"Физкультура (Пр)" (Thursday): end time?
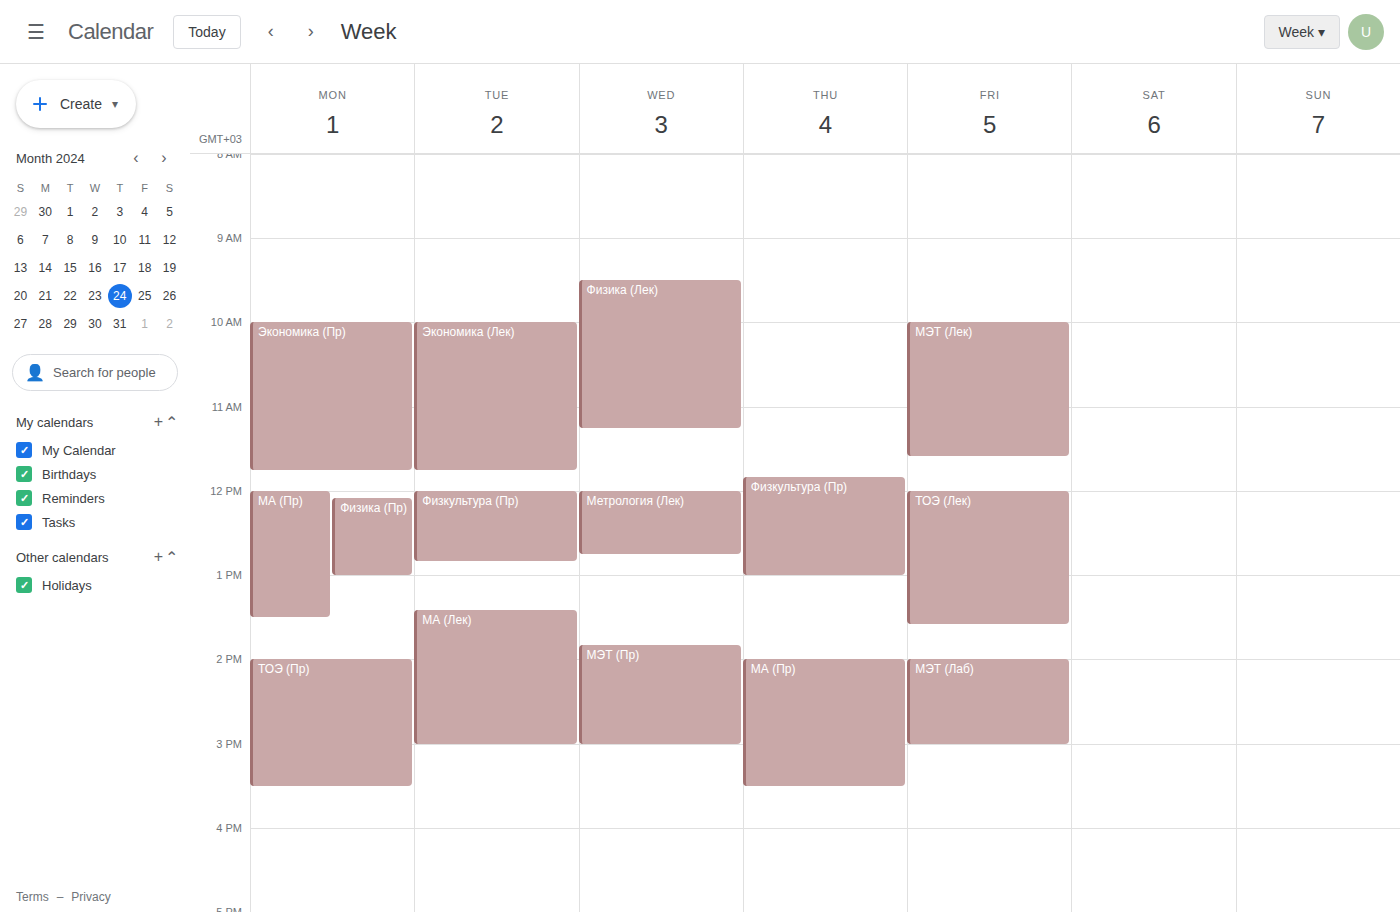
13:00